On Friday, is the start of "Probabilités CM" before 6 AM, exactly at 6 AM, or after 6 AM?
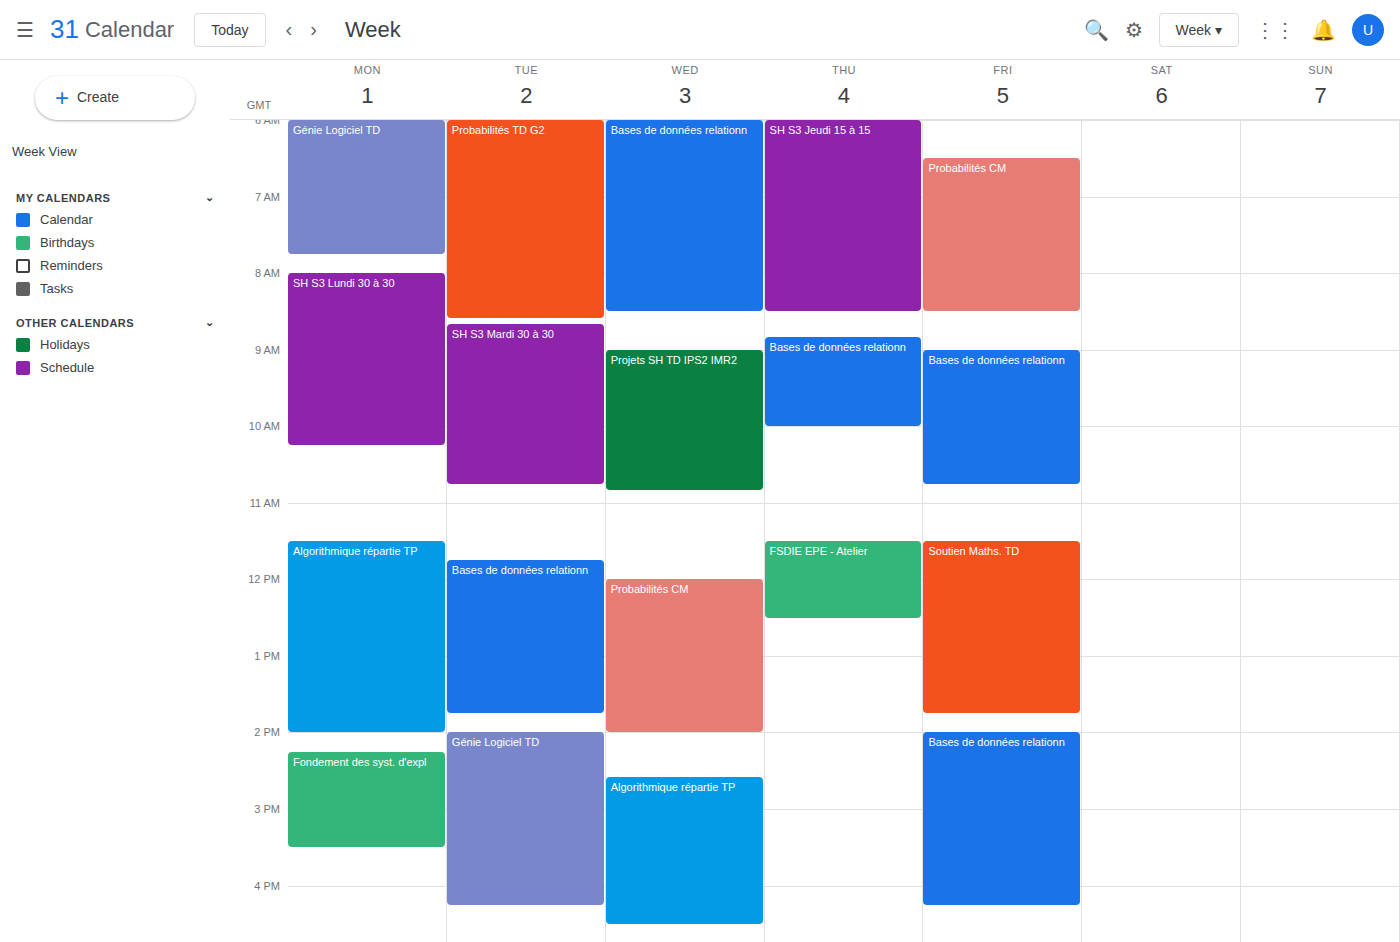
6:30 AM -- after 6 AM, 30 minutes below the 6 AM line.